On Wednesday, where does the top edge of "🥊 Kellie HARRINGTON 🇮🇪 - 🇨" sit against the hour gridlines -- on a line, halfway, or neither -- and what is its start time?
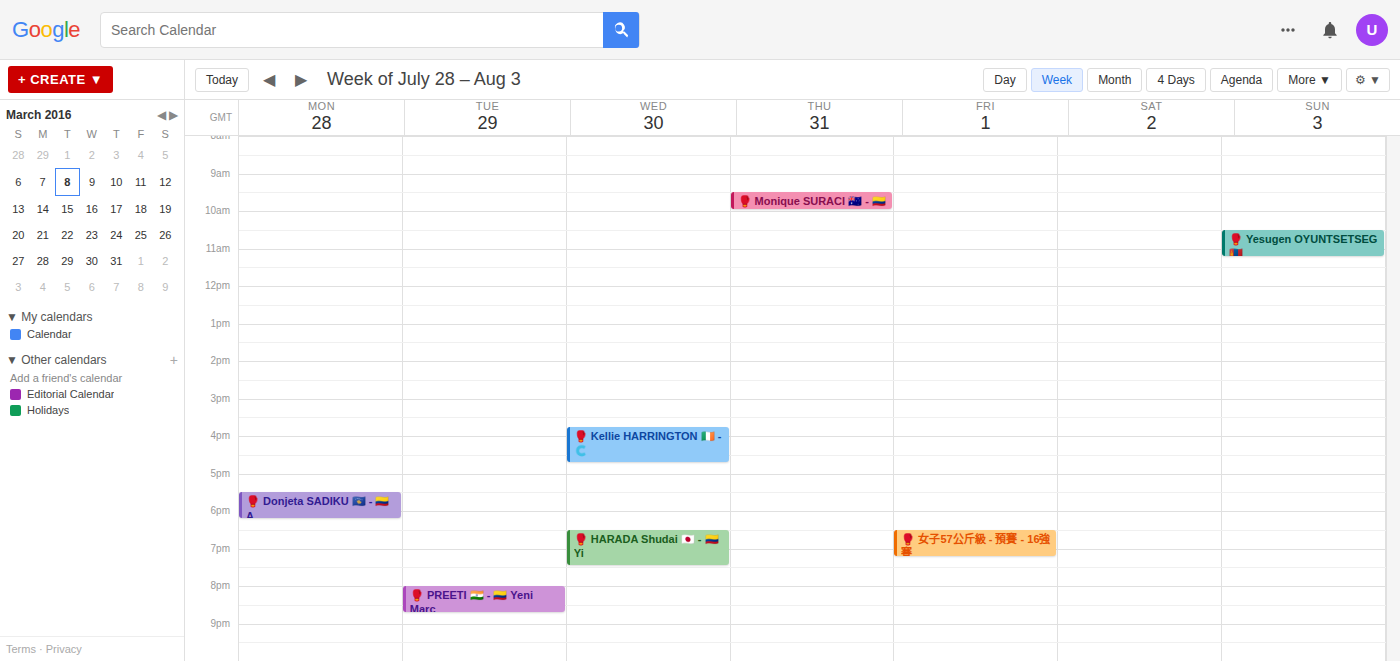
15:45 -- neither: three quarters of the way from the 15:00 line to the 16:00 line.